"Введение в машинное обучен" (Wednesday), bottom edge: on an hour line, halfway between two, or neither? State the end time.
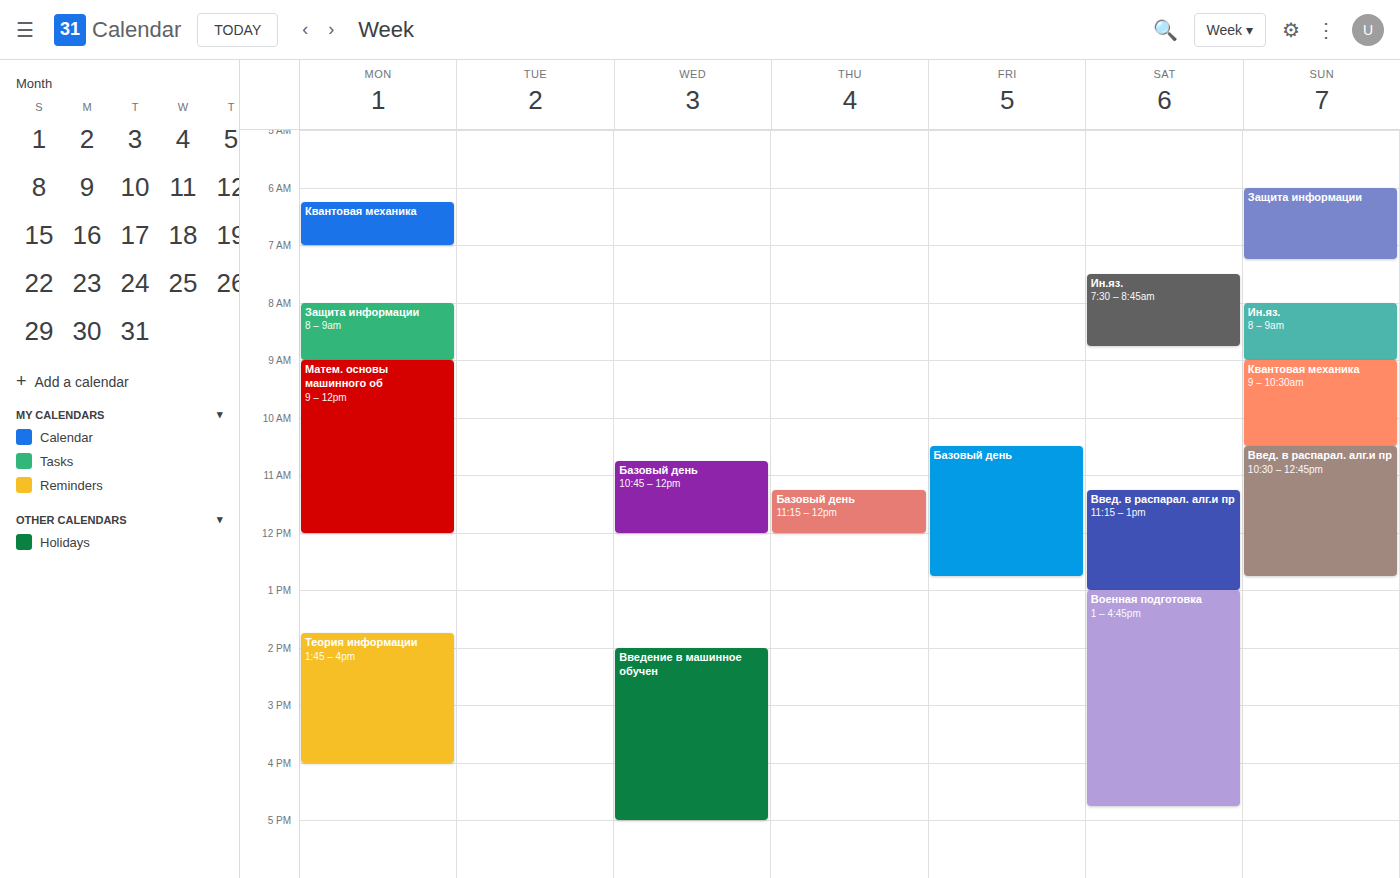
5:00 PM -- exactly on the 5 PM line.